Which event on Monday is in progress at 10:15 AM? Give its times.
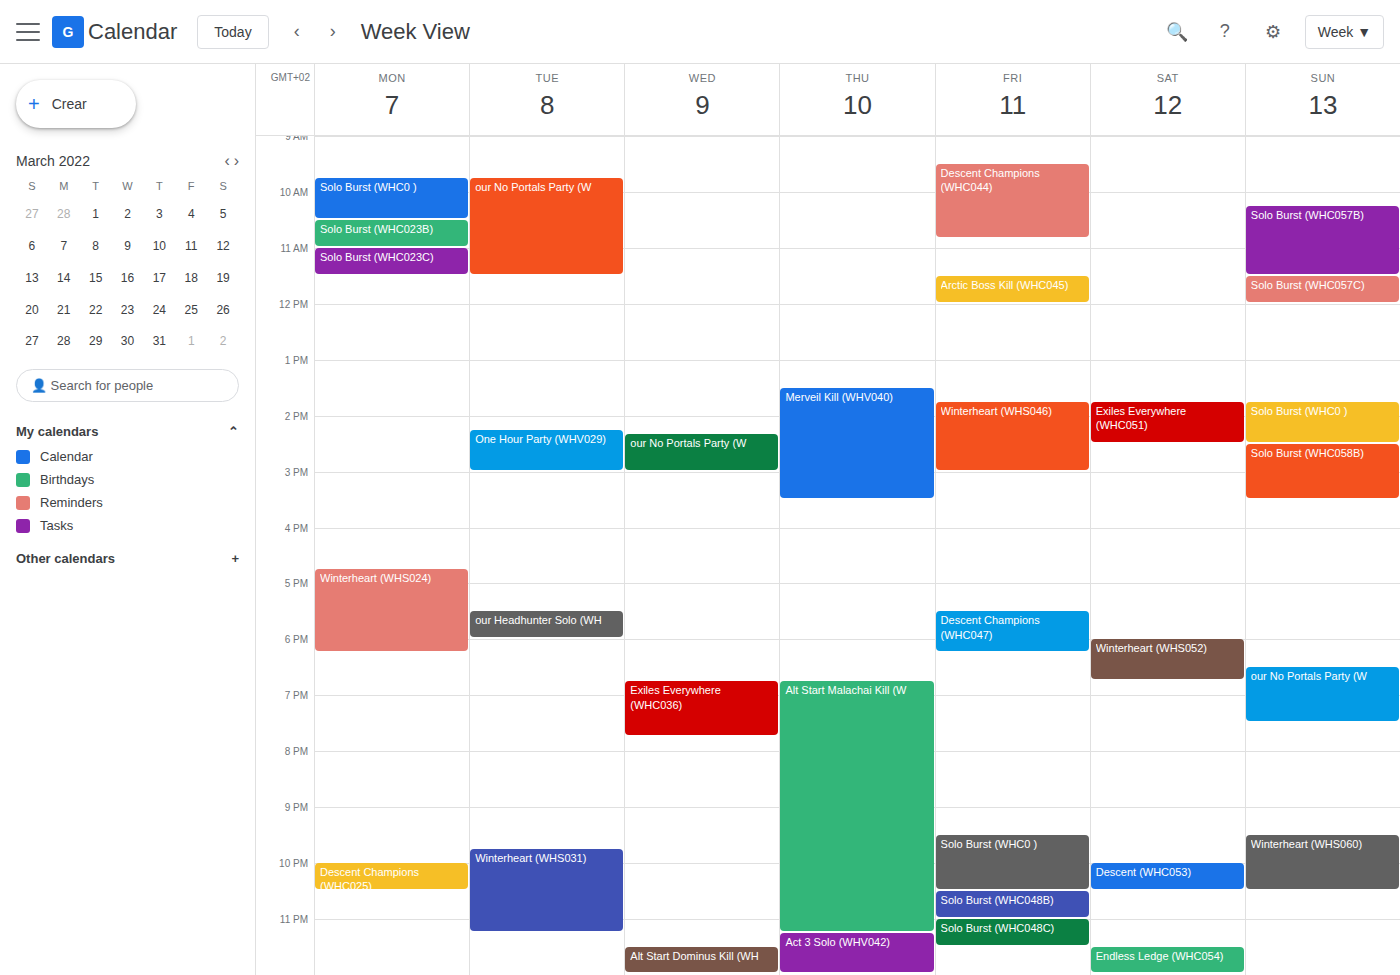
"Solo Burst (WHC0 )", 9:45 AM to 10:30 AM